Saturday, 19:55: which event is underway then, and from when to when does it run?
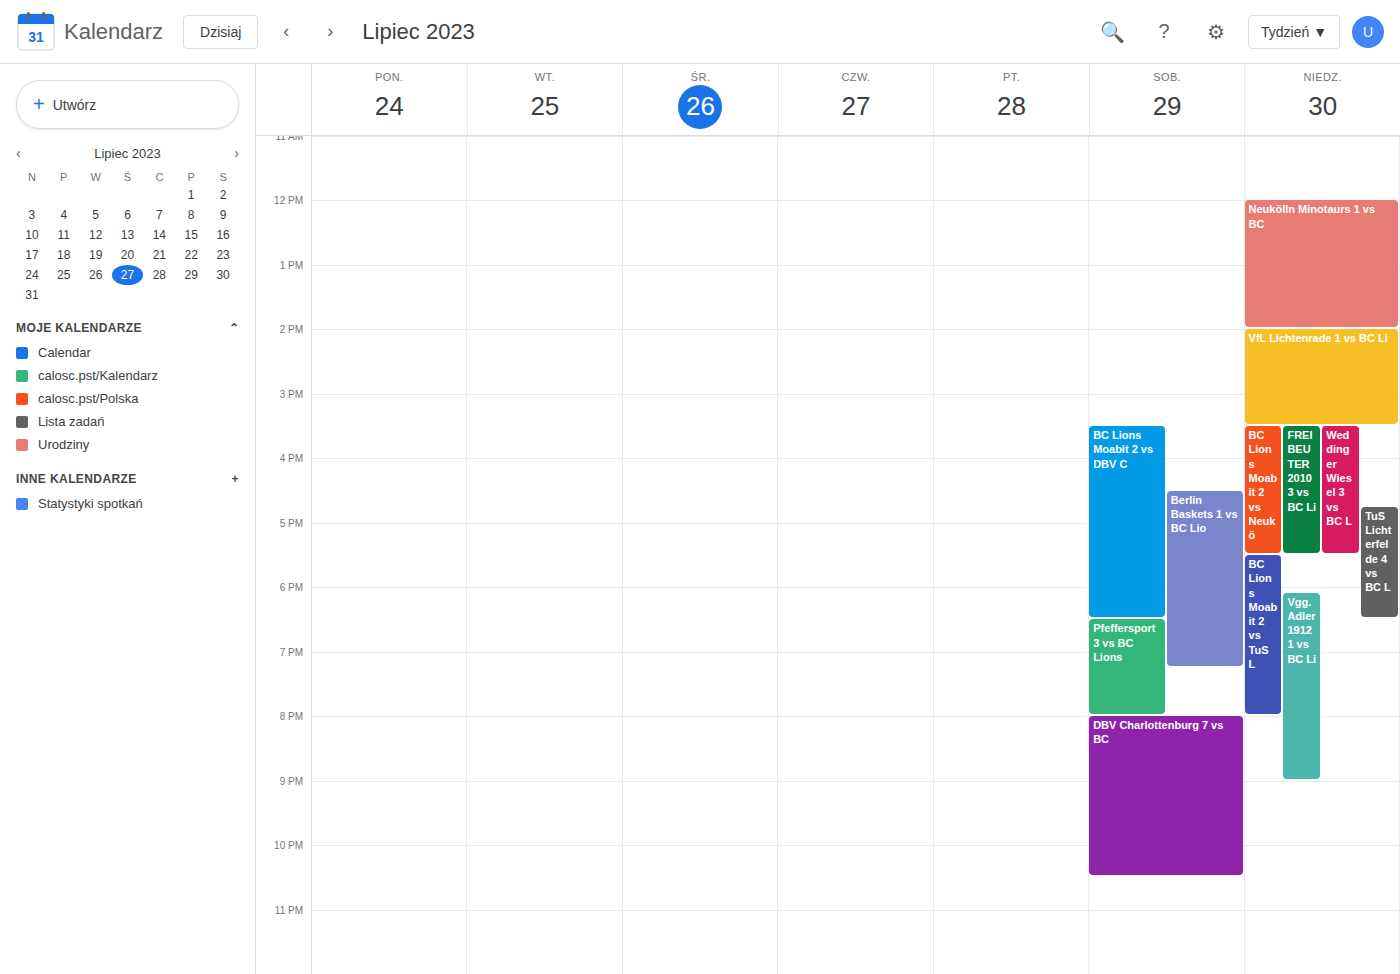
"Pfeffersport 3 vs BC Lions", 18:30 to 20:00